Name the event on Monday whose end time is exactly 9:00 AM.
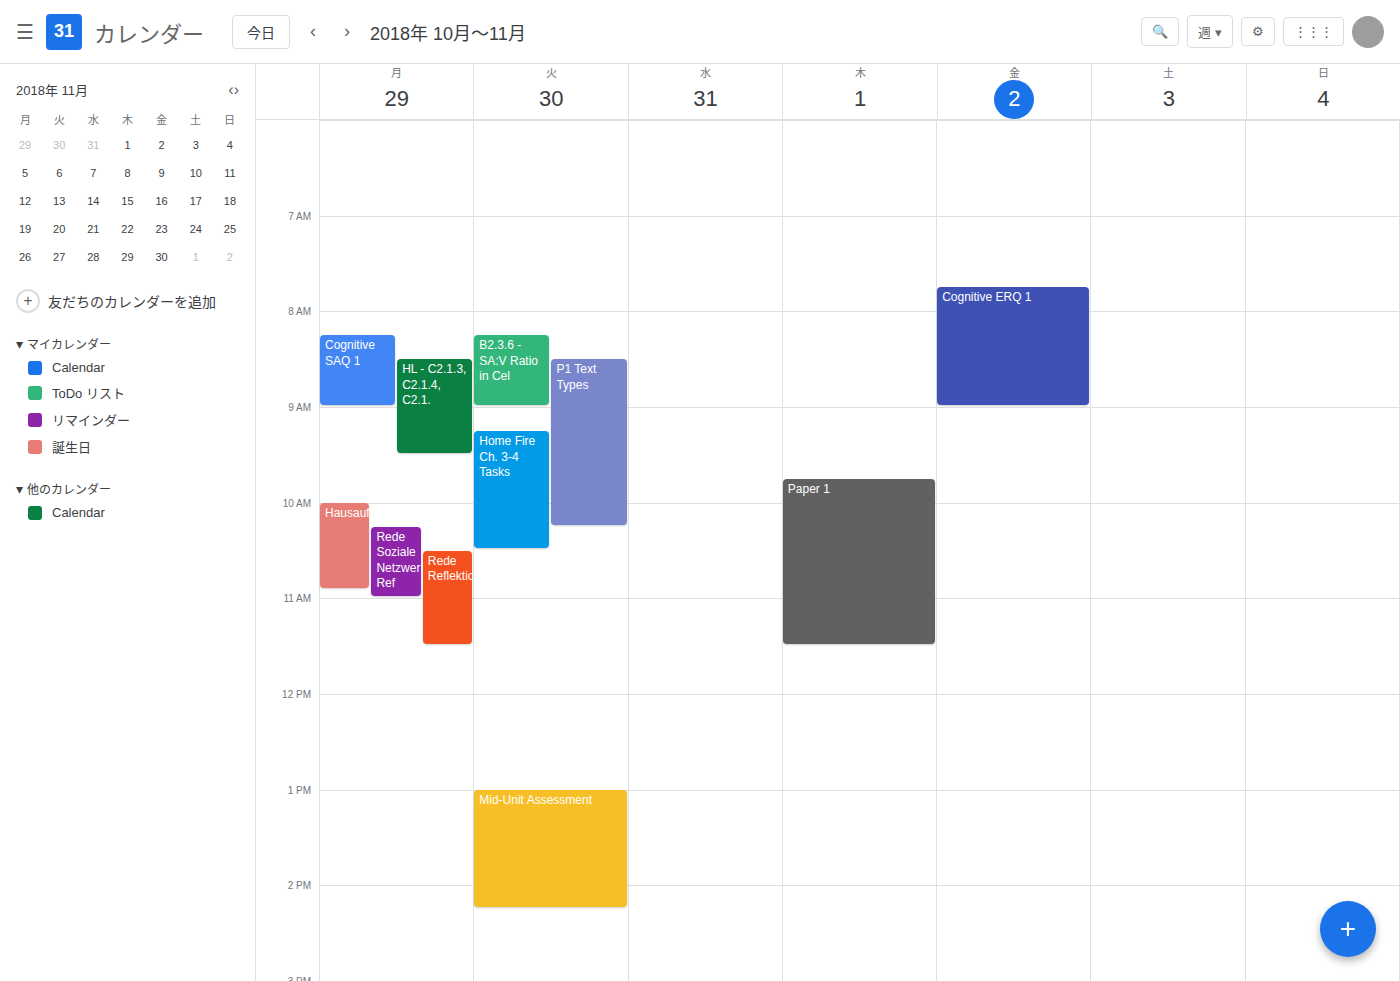
"Cognitive SAQ 1"